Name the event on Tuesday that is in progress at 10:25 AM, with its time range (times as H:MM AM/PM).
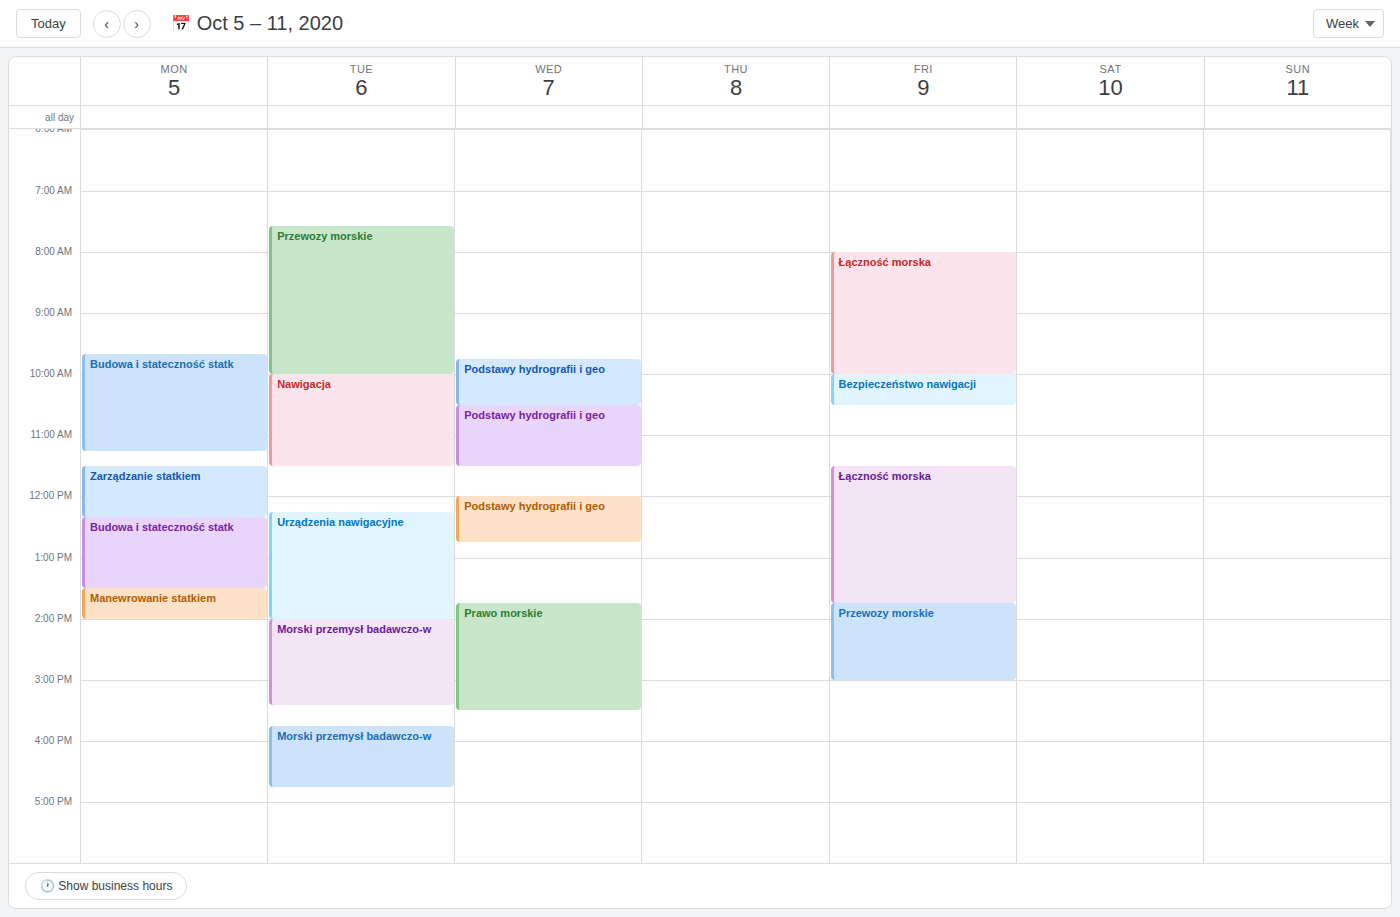
"Nawigacja", 10:00 AM to 11:30 AM